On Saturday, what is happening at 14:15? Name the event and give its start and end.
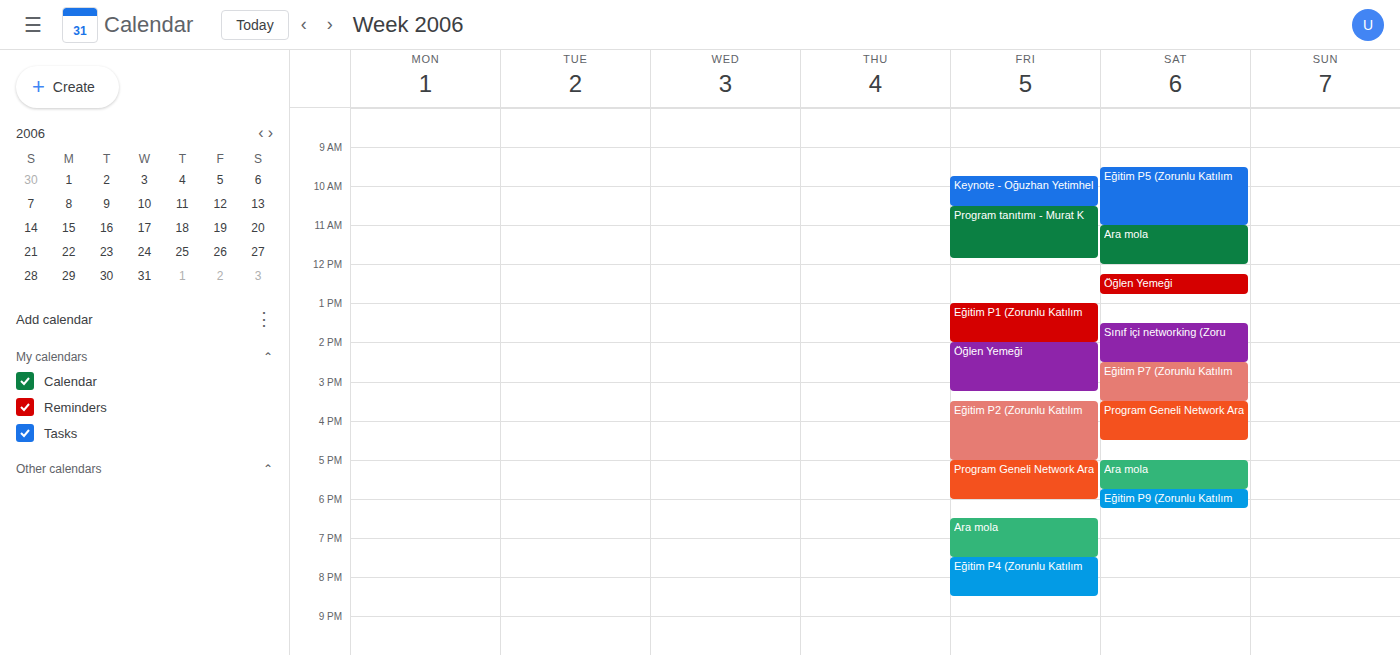
"Sınıf içi networking (Zoru", 13:30 to 14:30